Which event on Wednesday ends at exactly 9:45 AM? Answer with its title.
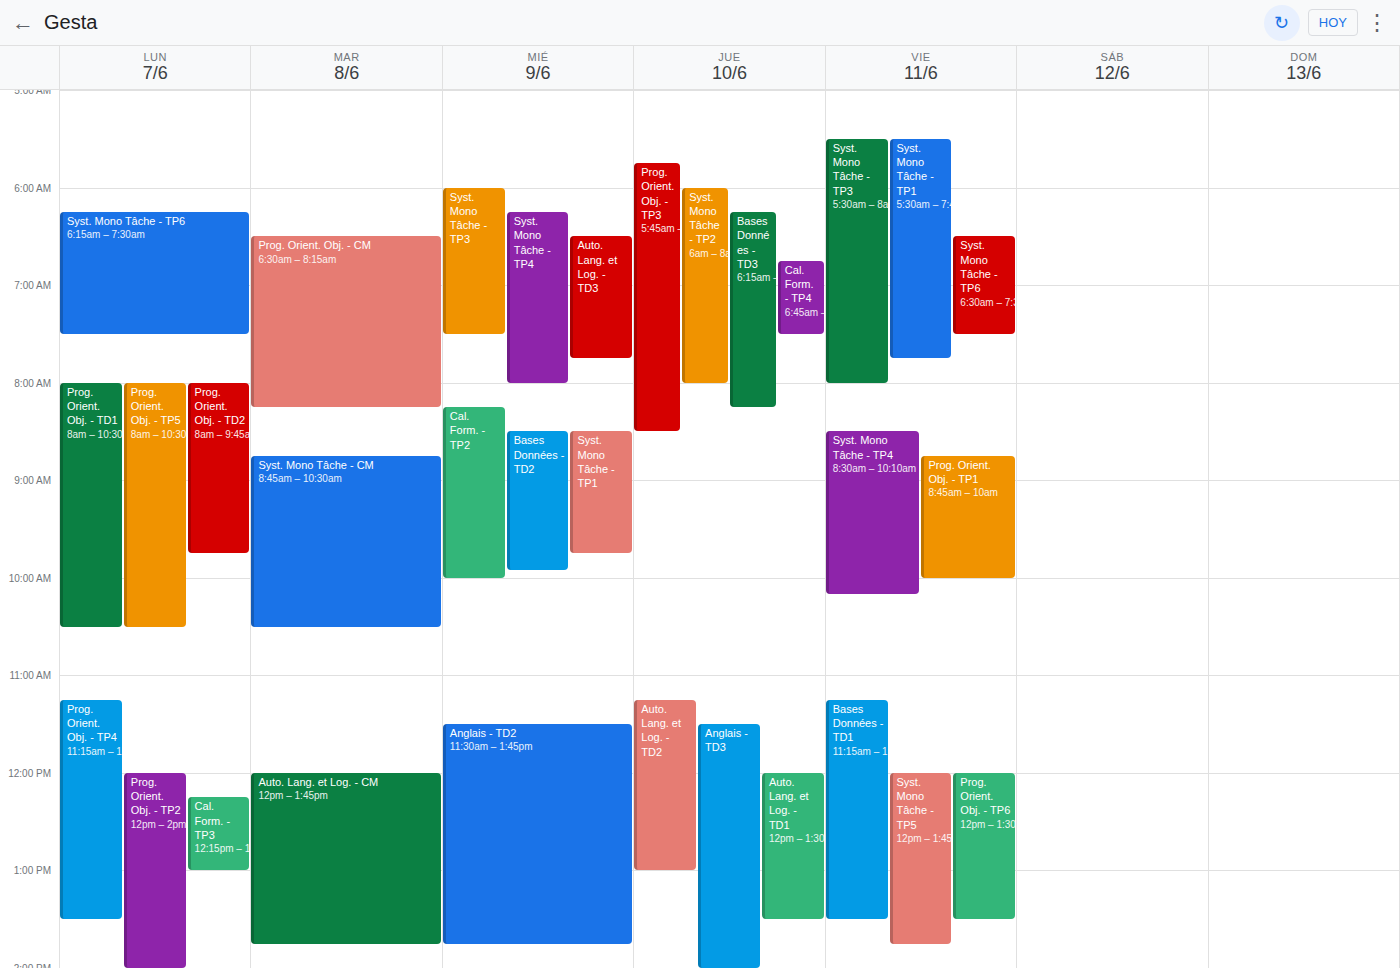
"Syst. Mono Tâche - TP1"